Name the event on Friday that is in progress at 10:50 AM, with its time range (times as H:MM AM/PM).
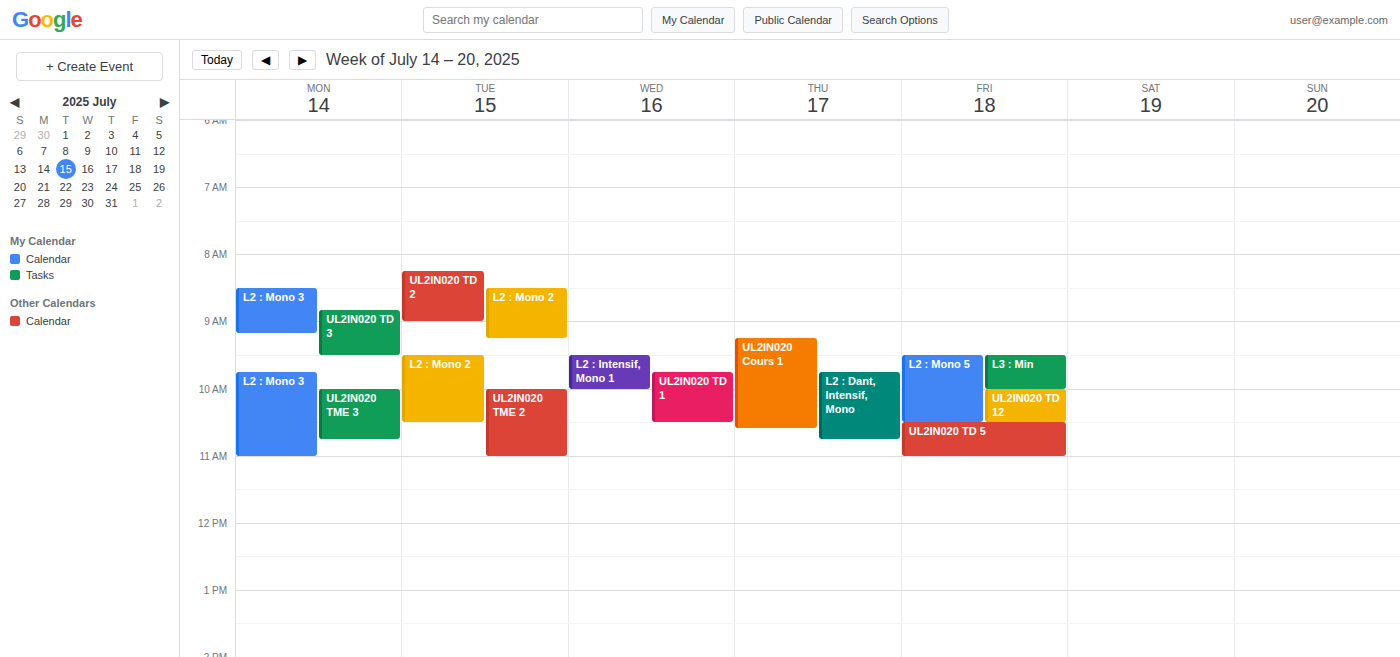
"UL2IN020 TD 5", 10:30 AM to 11:00 AM